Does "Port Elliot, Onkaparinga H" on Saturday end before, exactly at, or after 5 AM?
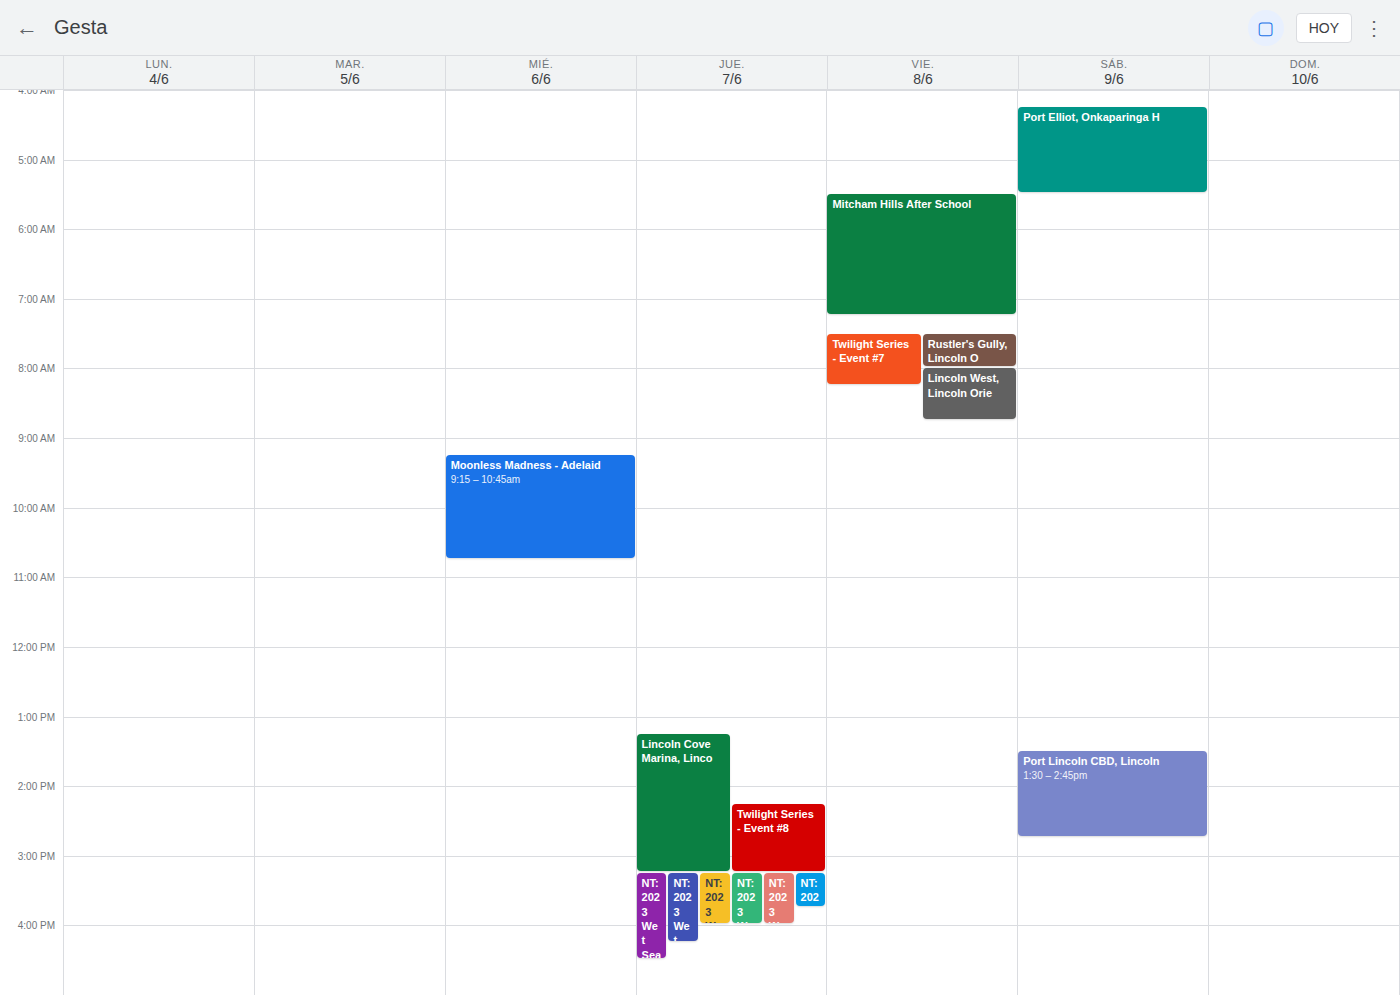
5:30 AM -- after 5 AM, 30 minutes below the 5 AM line.